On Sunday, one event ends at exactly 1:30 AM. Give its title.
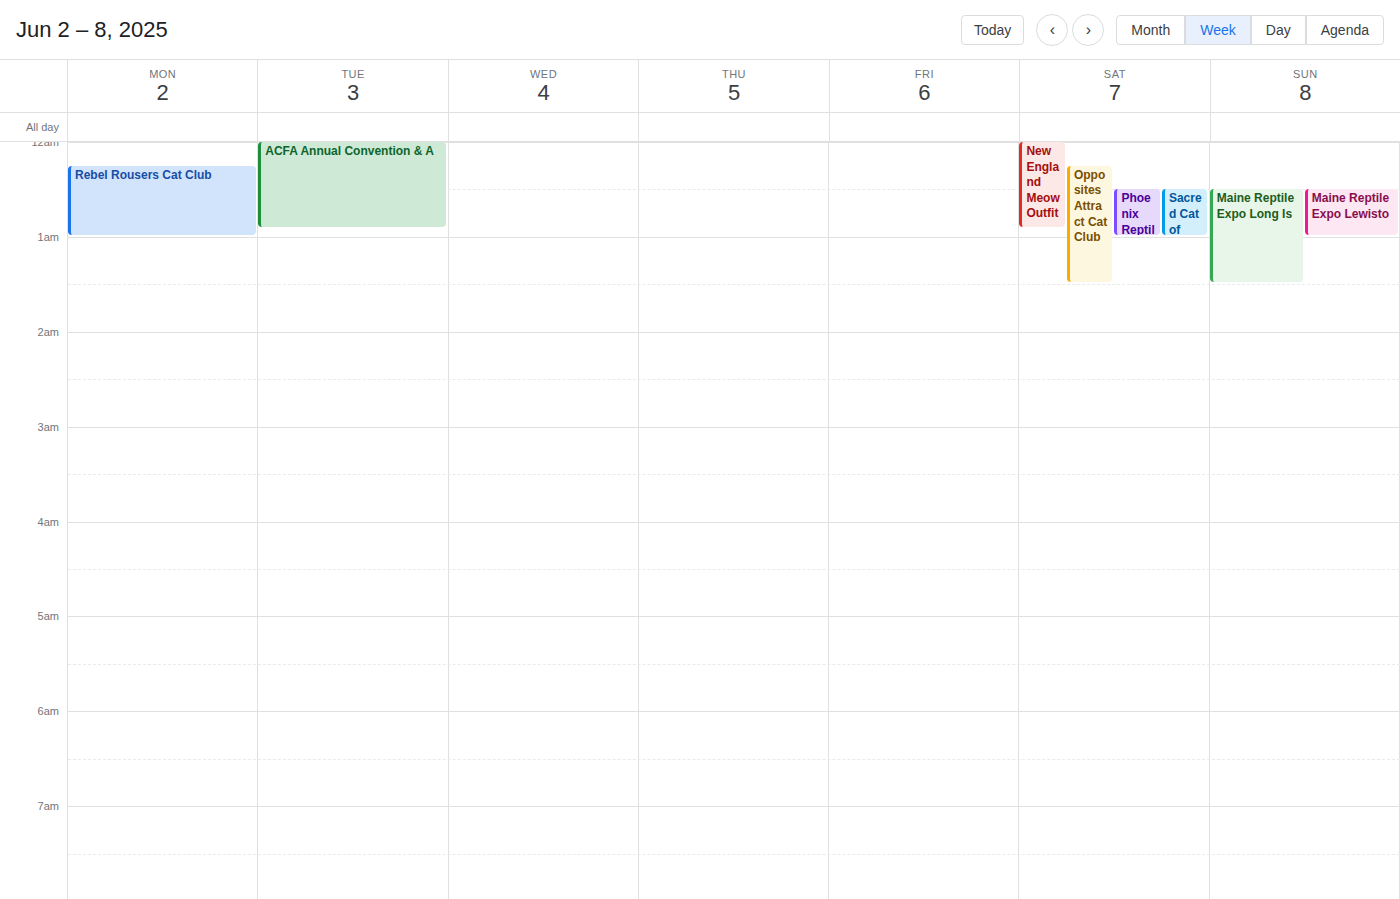
"Maine Reptile Expo Long Is"